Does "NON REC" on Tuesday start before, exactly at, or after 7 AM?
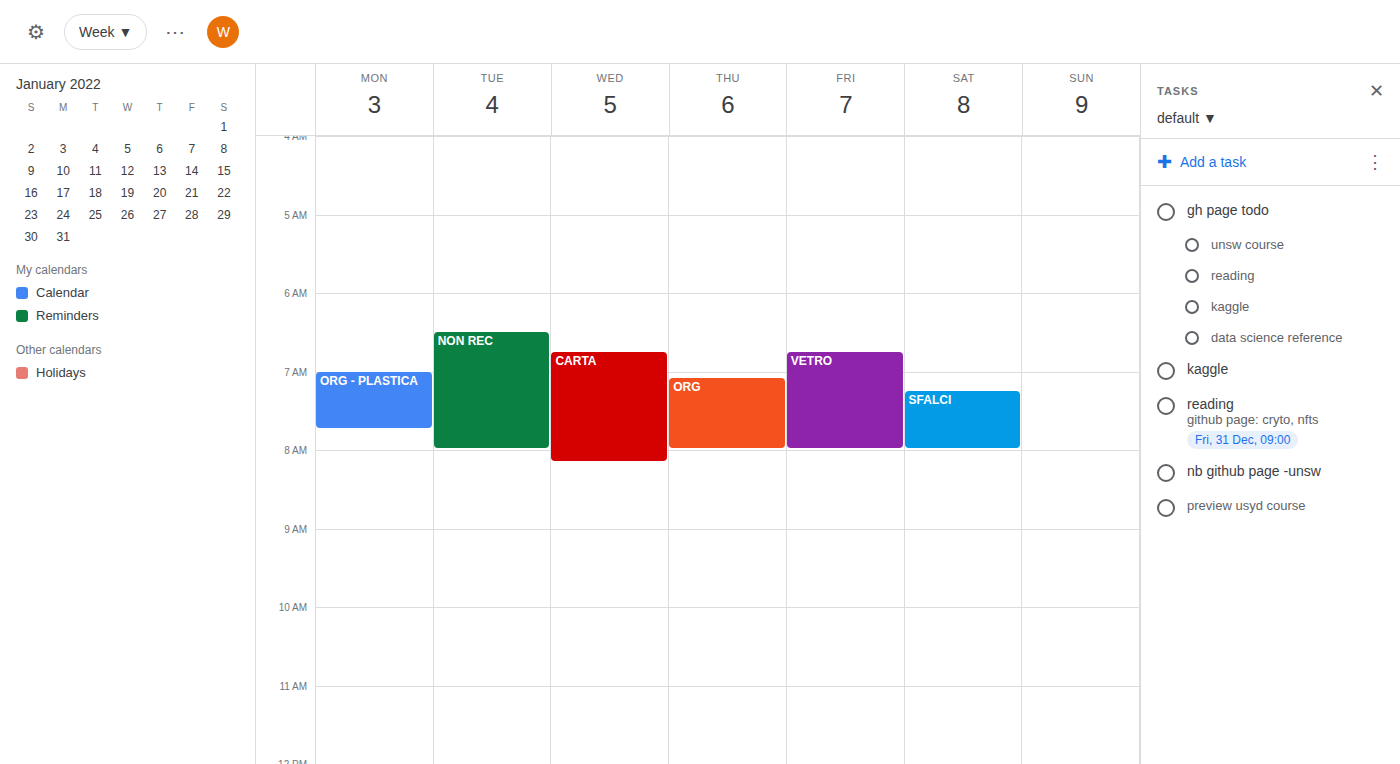
6:30 AM -- before 7 AM, 30 minutes above the 7 AM line.